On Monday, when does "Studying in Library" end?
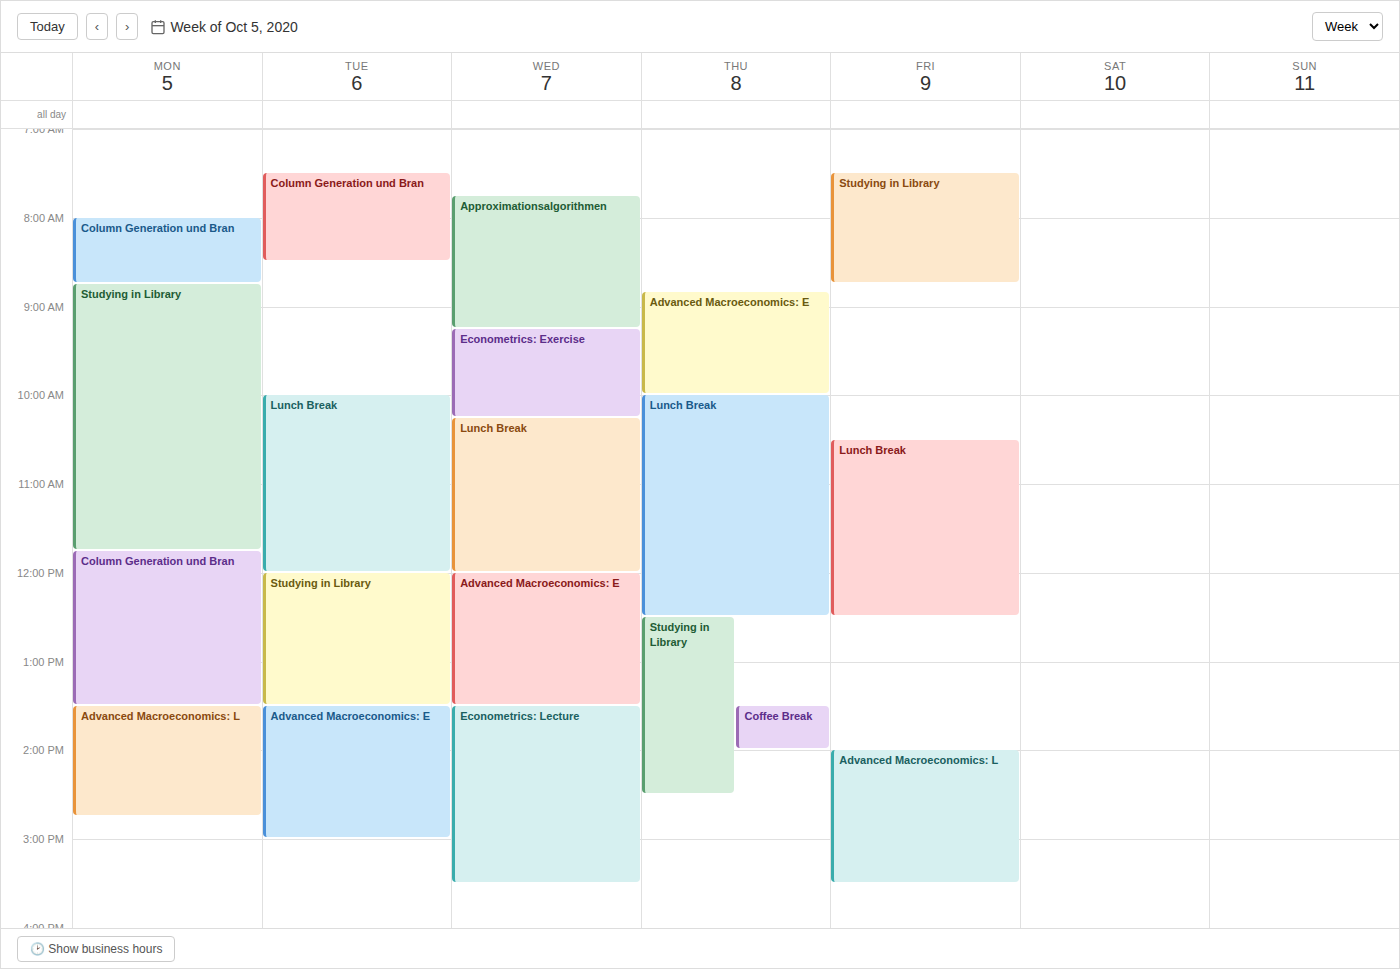
11:45 AM